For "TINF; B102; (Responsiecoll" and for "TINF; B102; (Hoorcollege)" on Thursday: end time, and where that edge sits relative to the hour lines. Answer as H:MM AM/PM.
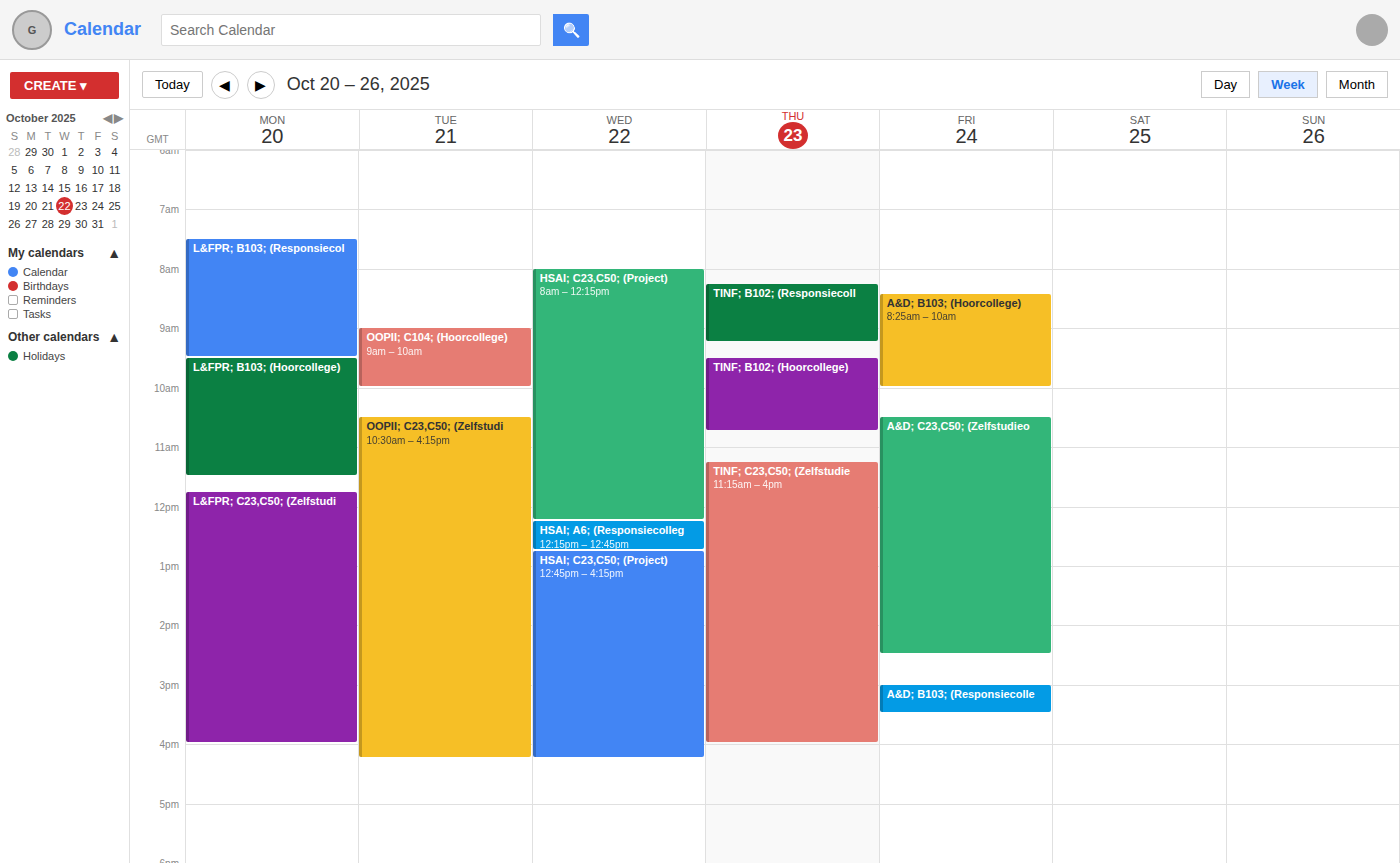
"TINF; B102; (Responsiecoll": 9:15 AM, neither: a quarter of the way from the 9 AM line to the 10 AM line. "TINF; B102; (Hoorcollege)": 10:45 AM, neither: three quarters of the way from the 10 AM line to the 11 AM line.